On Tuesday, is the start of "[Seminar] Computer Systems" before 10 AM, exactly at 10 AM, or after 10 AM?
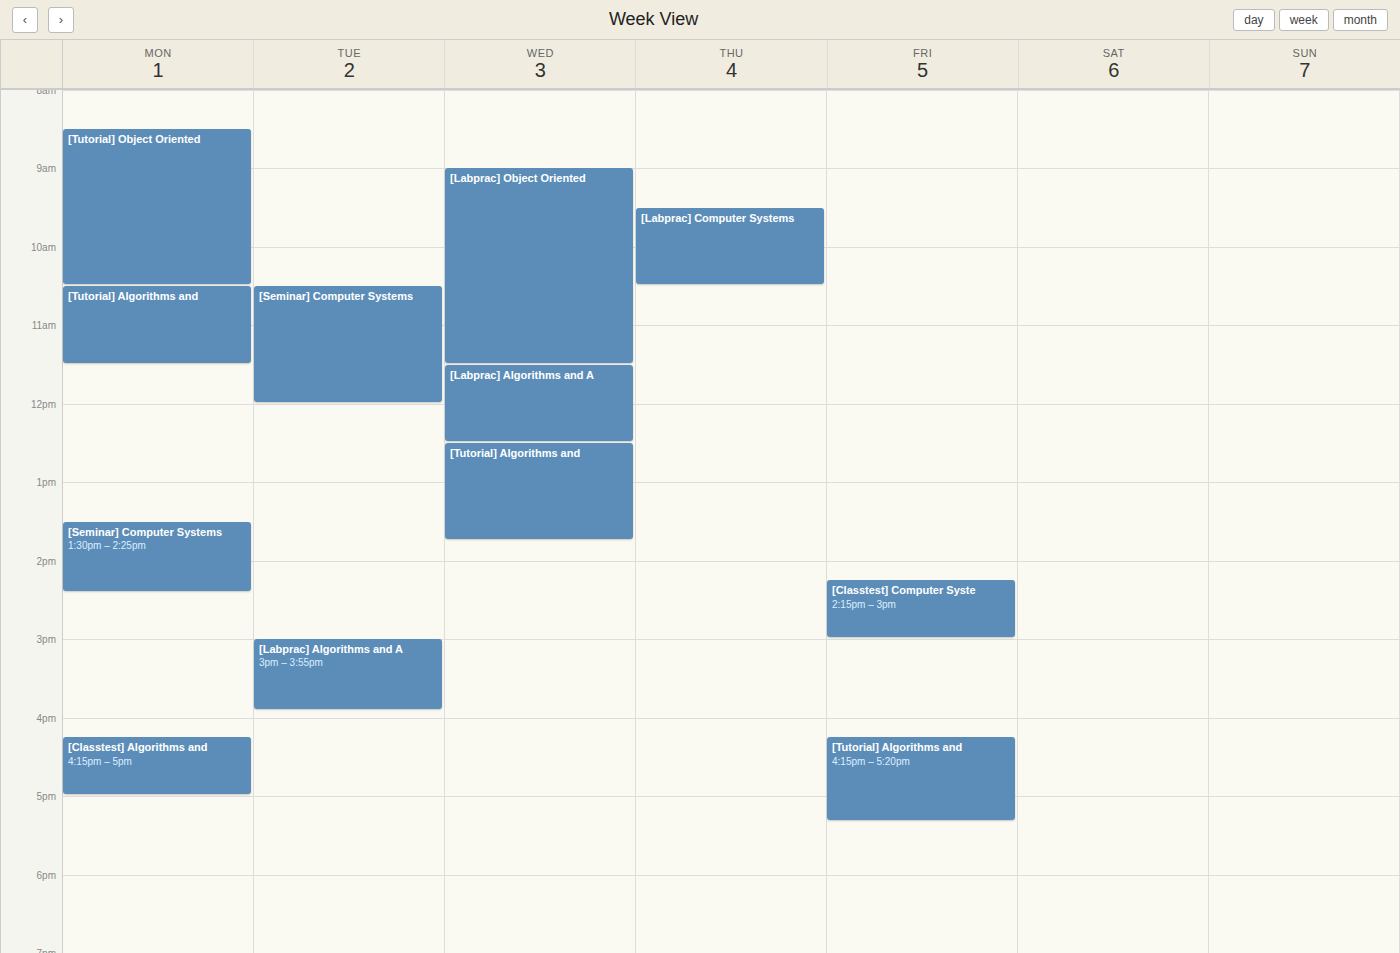
10:30 AM -- after 10 AM, 30 minutes below the 10 AM line.